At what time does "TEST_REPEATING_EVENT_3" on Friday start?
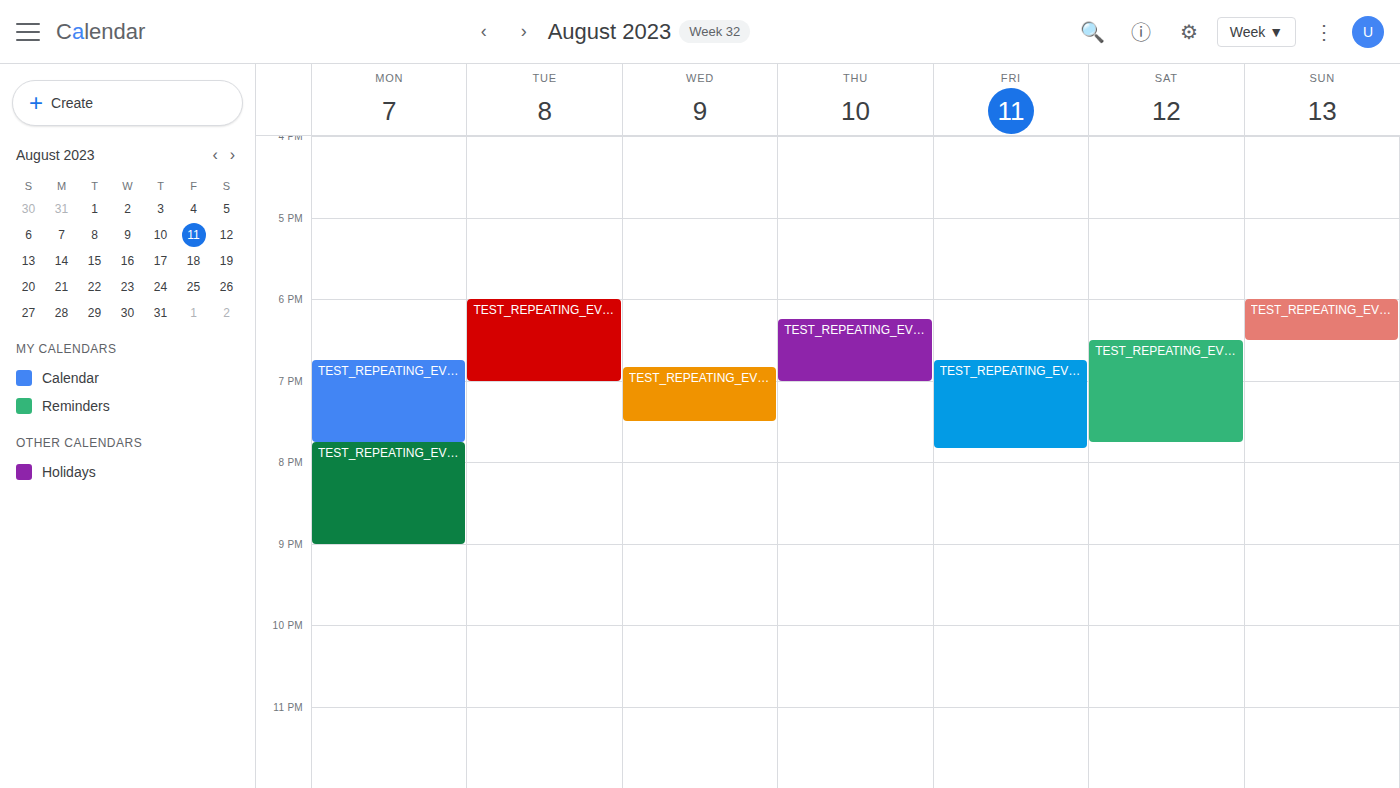
18:45